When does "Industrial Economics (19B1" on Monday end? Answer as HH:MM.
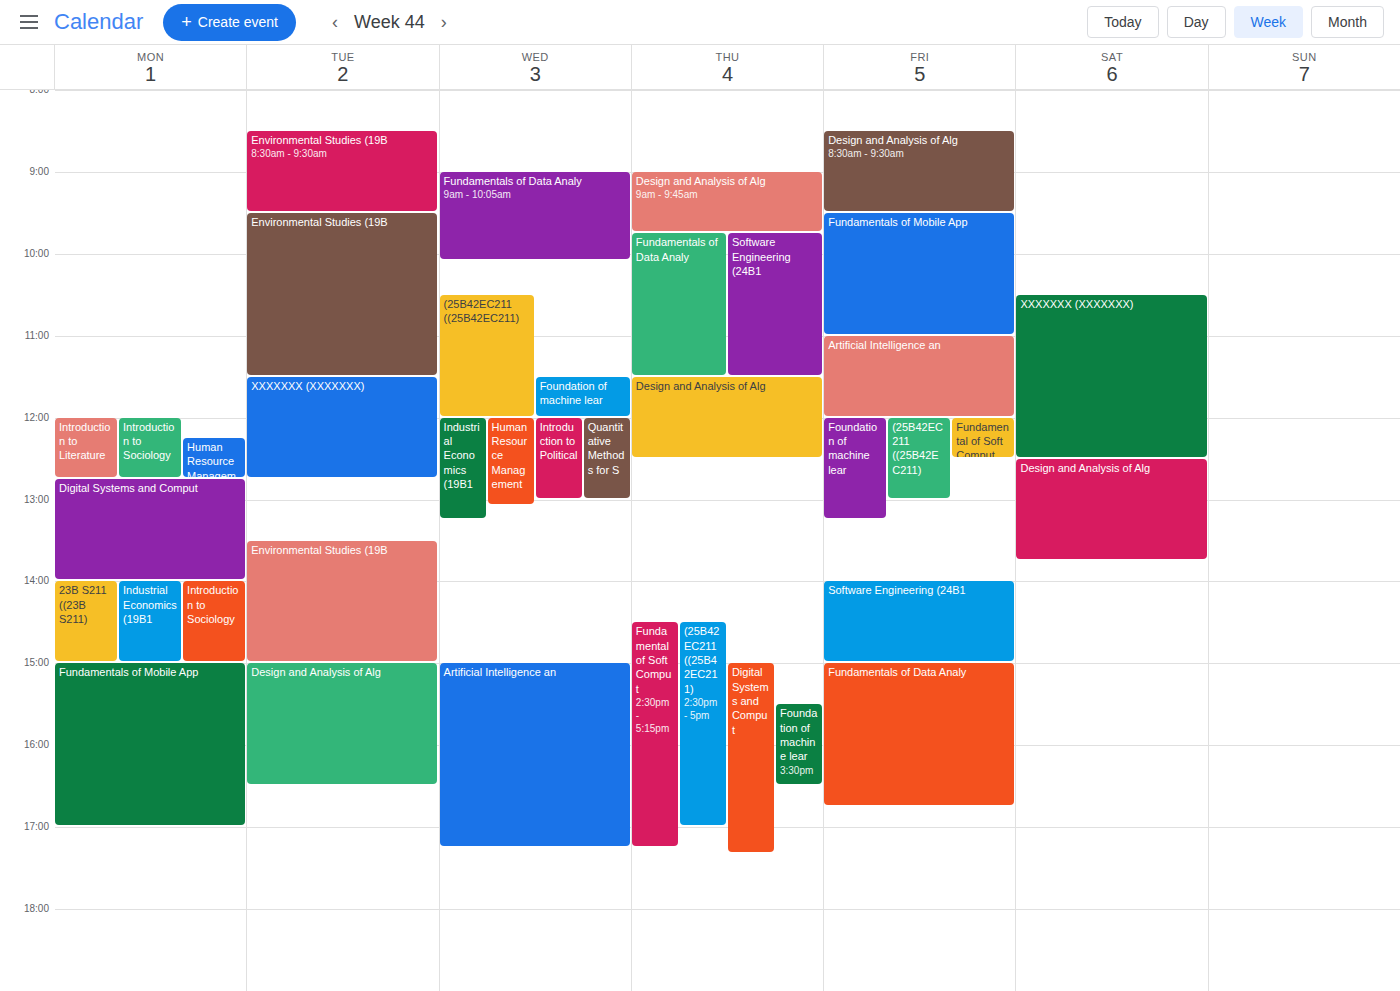
15:00